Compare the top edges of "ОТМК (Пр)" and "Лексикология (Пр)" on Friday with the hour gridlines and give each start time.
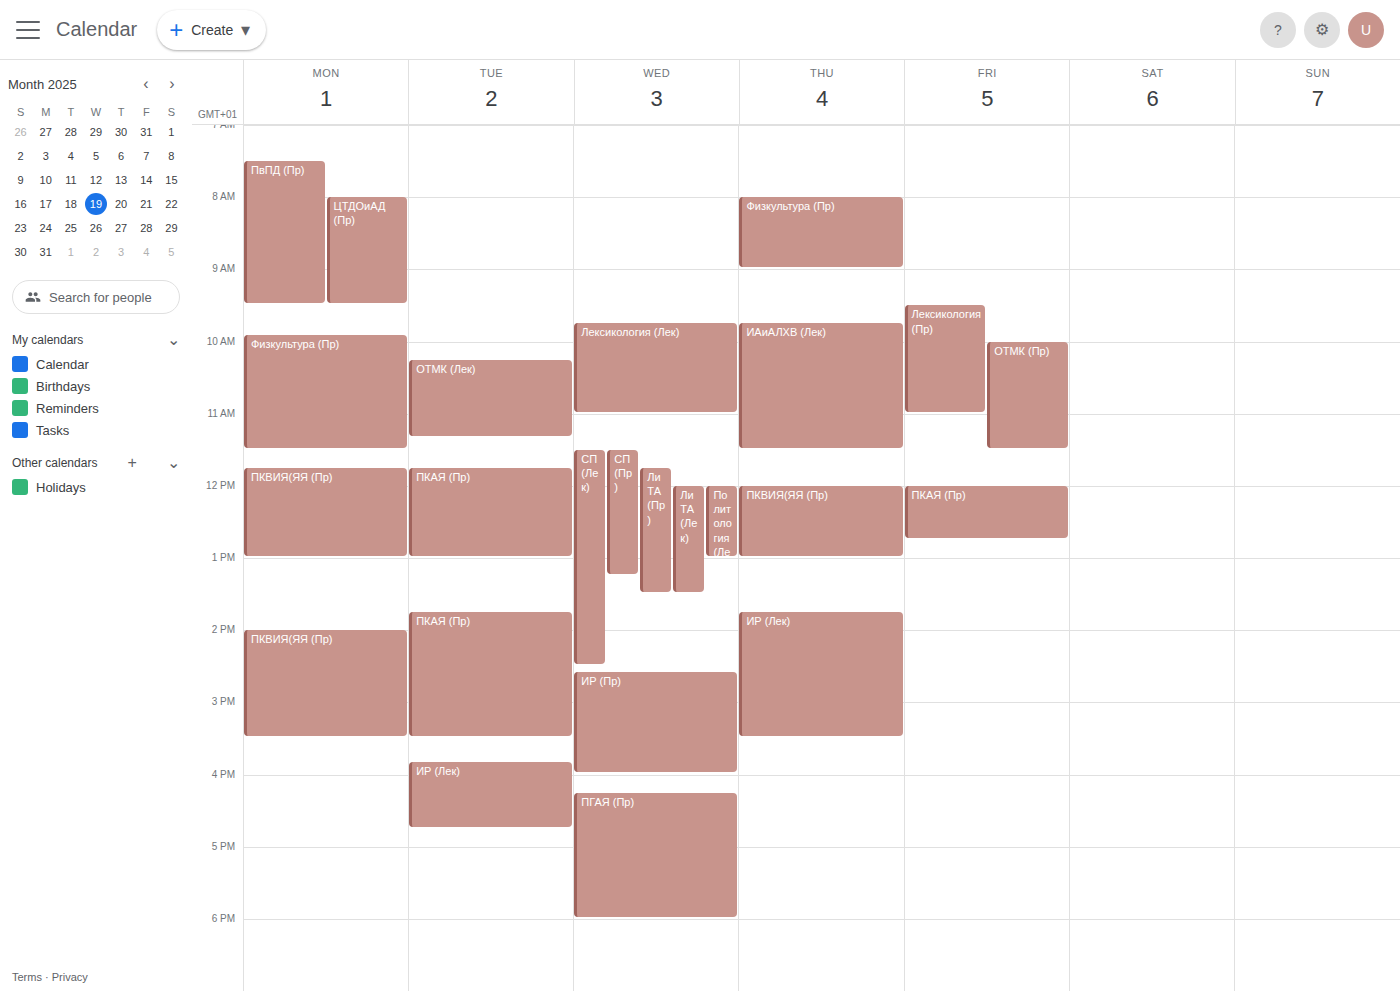
"ОТМК (Пр)": 10:00 AM, exactly on the 10 AM line. "Лексикология (Пр)": 9:30 AM, halfway between the 9 AM and 10 AM lines.